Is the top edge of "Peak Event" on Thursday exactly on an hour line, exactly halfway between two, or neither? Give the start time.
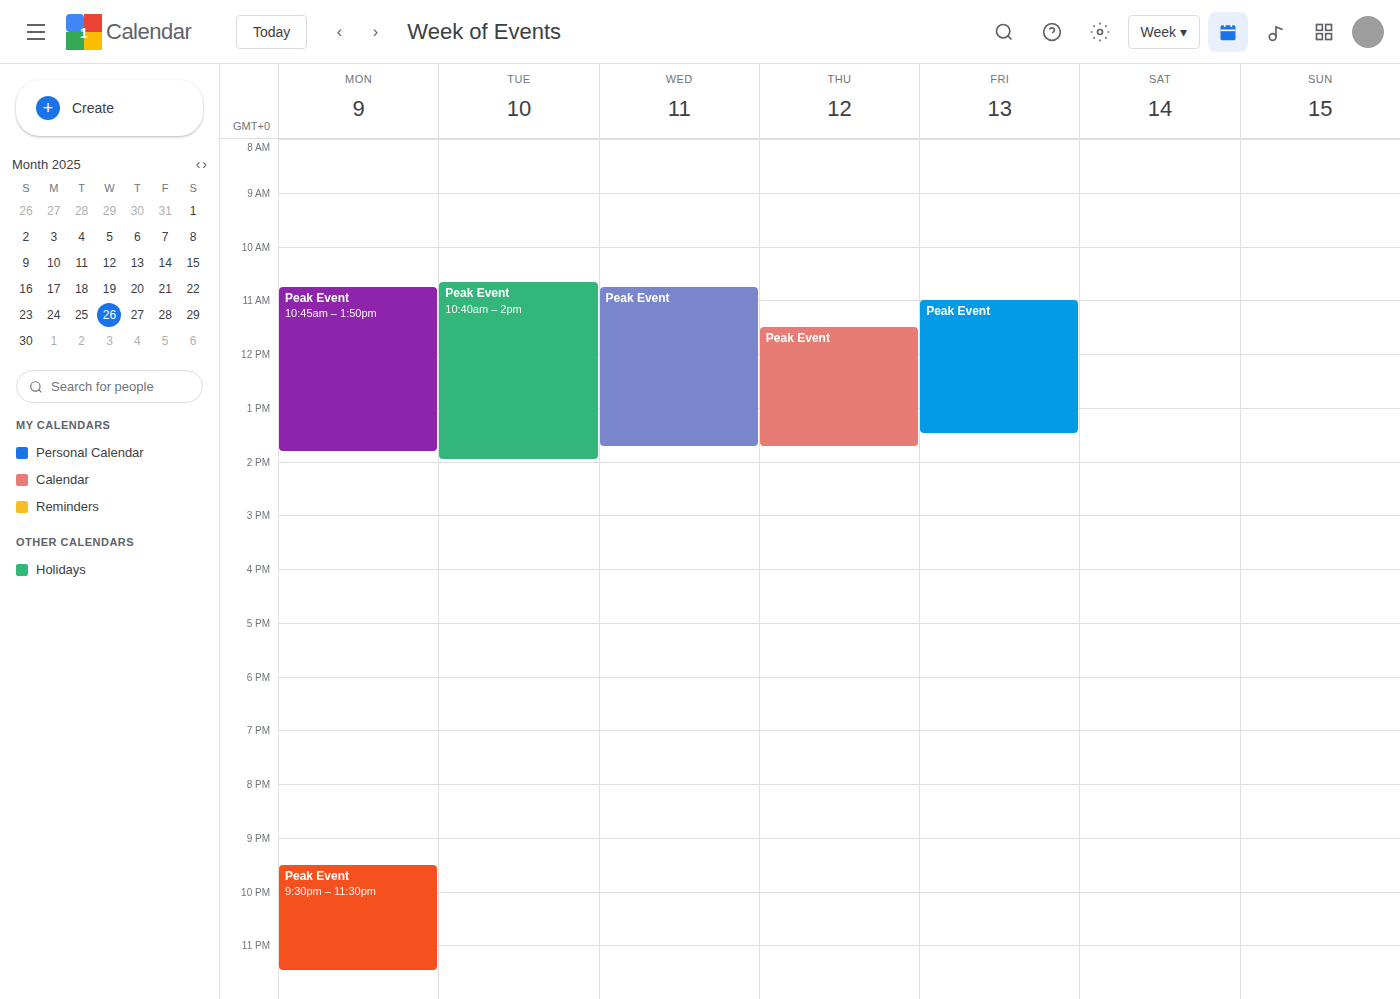
11:30 AM -- halfway between the 11 AM and 12 PM lines.